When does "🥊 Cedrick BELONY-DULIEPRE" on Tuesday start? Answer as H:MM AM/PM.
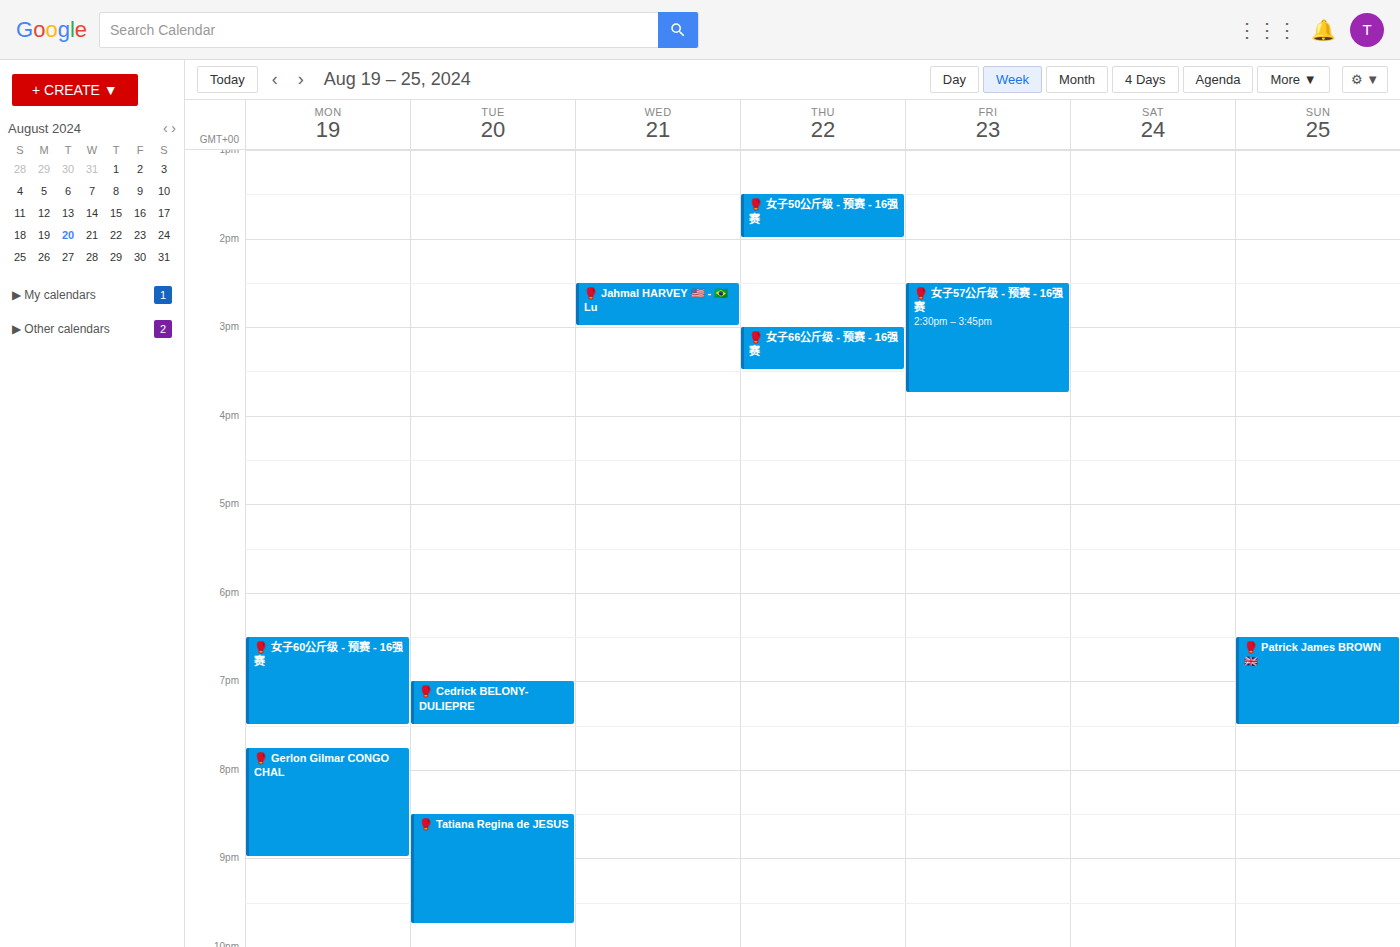
7:00 PM